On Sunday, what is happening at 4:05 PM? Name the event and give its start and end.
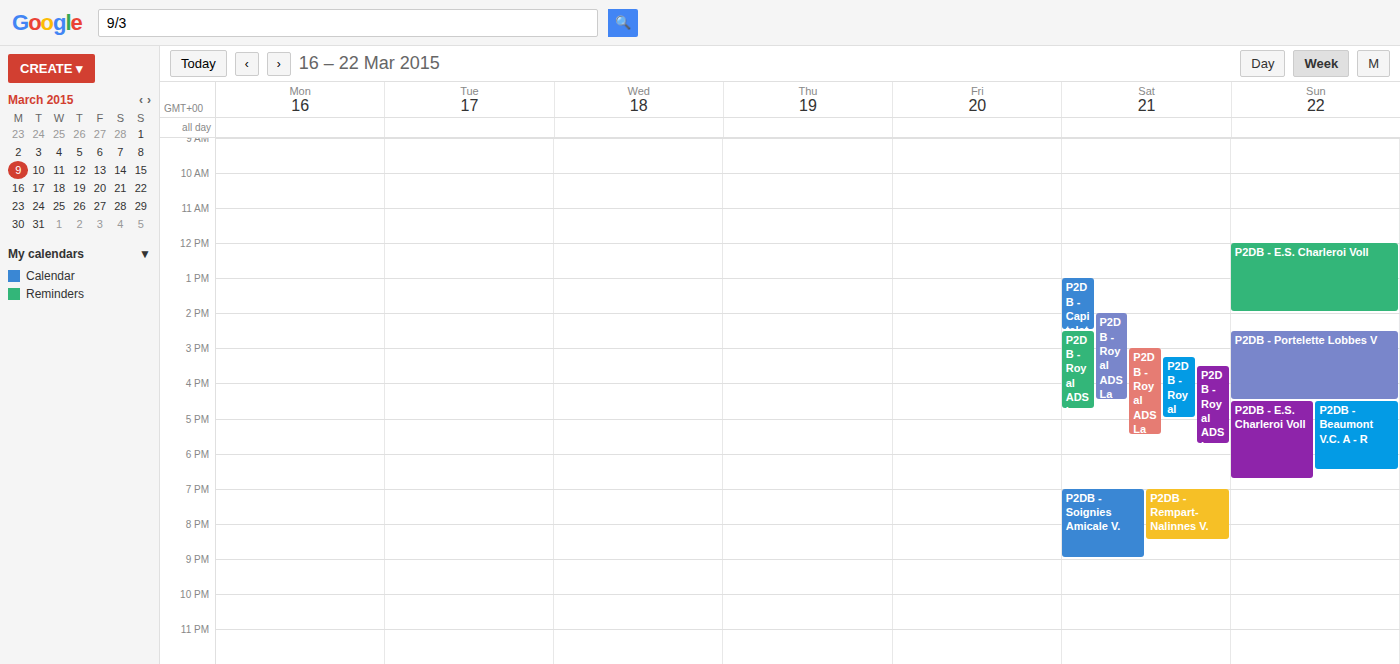
"P2DB - Portelette Lobbes V", 2:30 PM to 4:30 PM